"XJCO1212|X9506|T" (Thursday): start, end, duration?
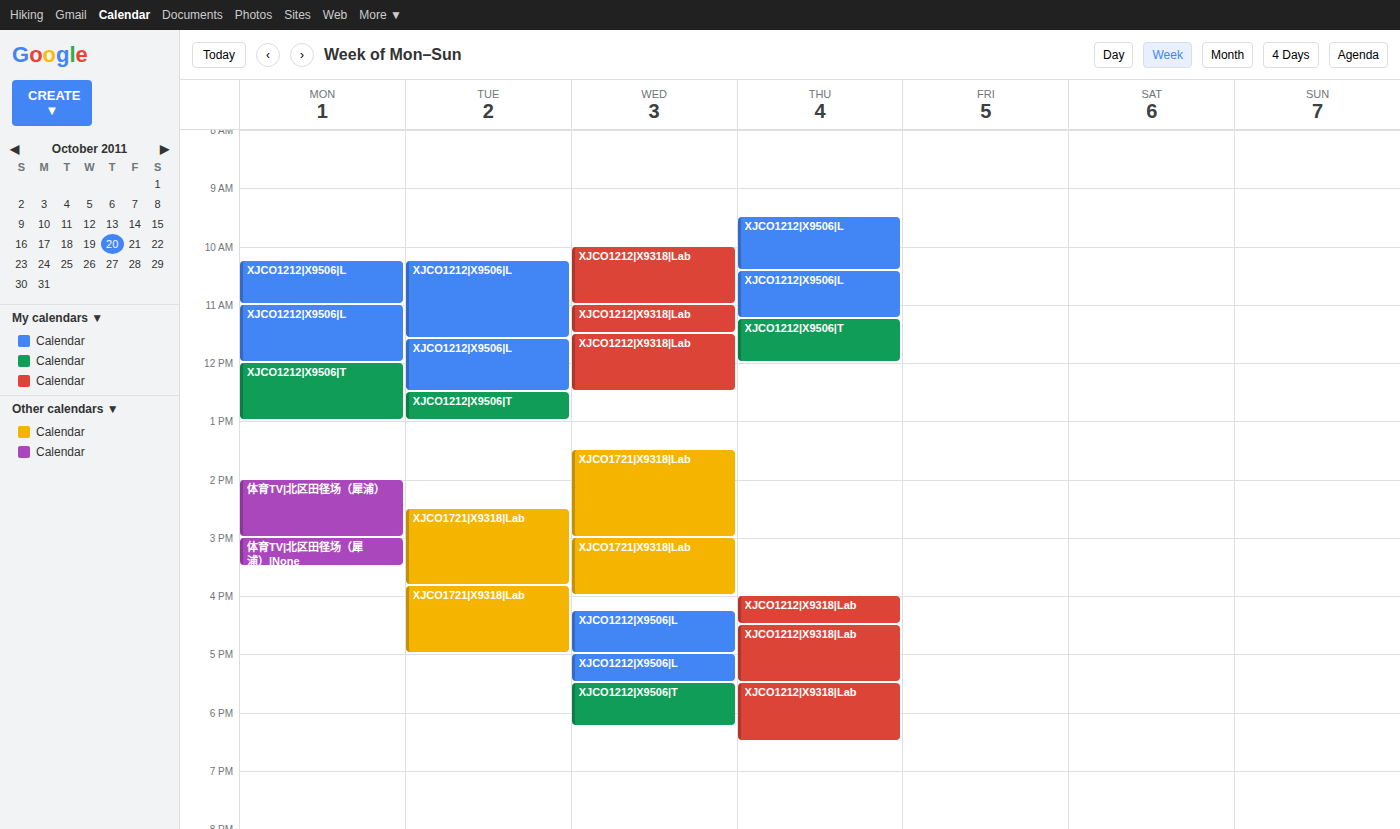
11:15 AM to 12:00 PM, 45 minutes